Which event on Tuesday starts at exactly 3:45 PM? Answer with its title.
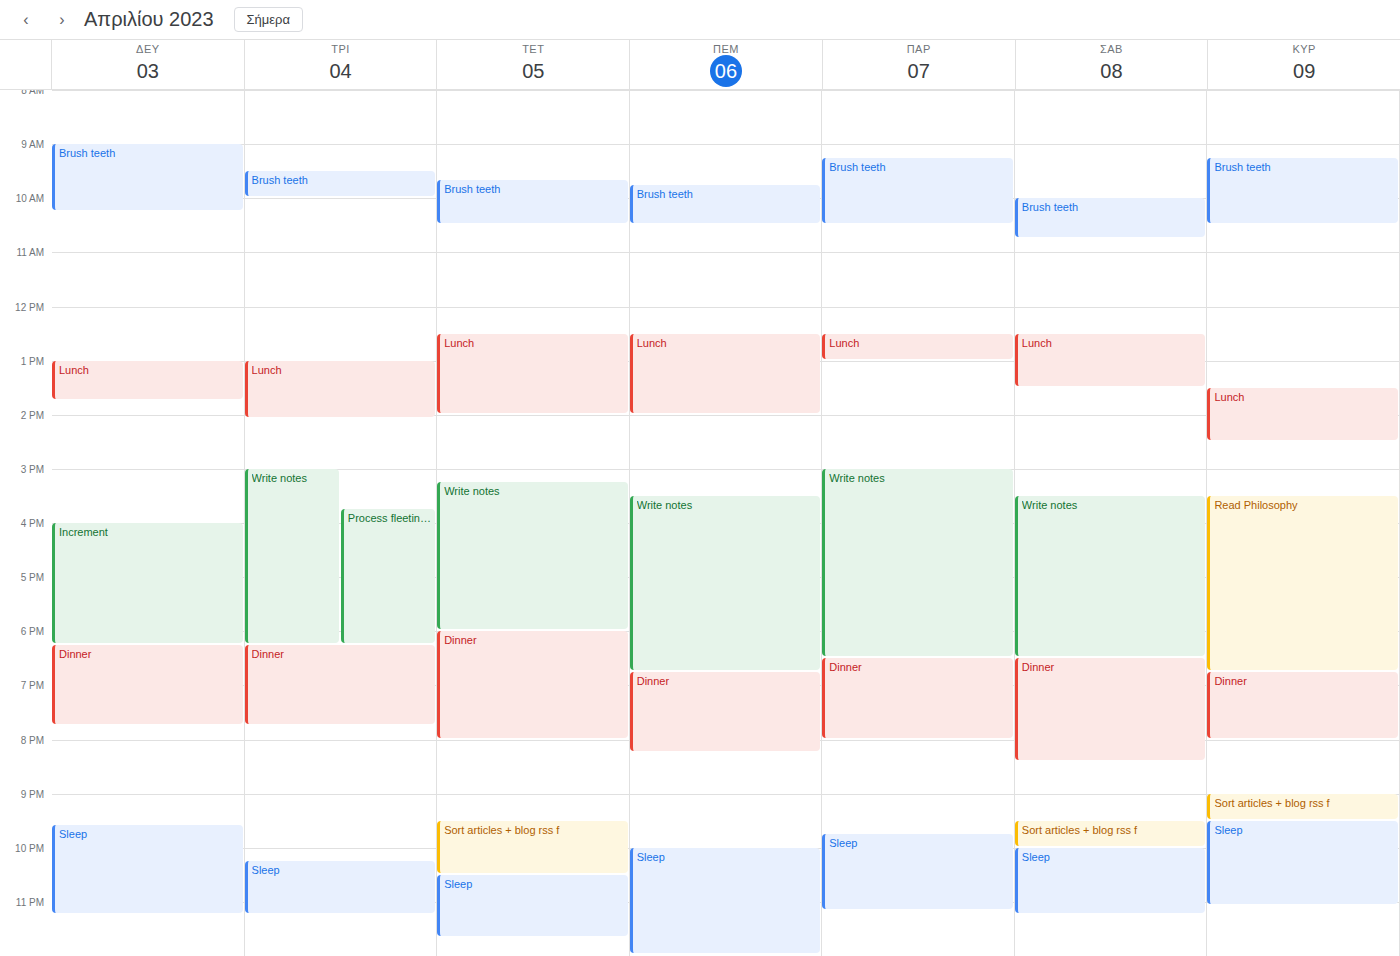
"Process fleeting notes"